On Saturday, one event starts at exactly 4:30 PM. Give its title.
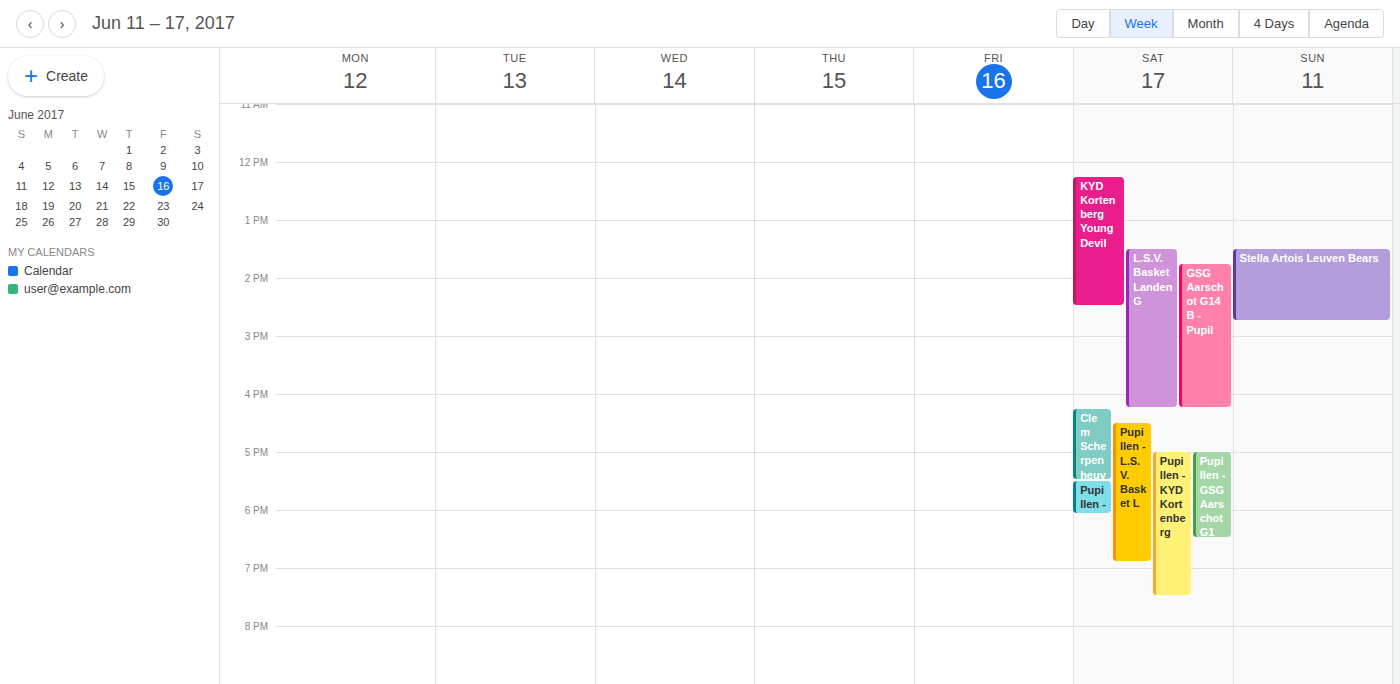
"Pupillen - L.S.V. Basket L"